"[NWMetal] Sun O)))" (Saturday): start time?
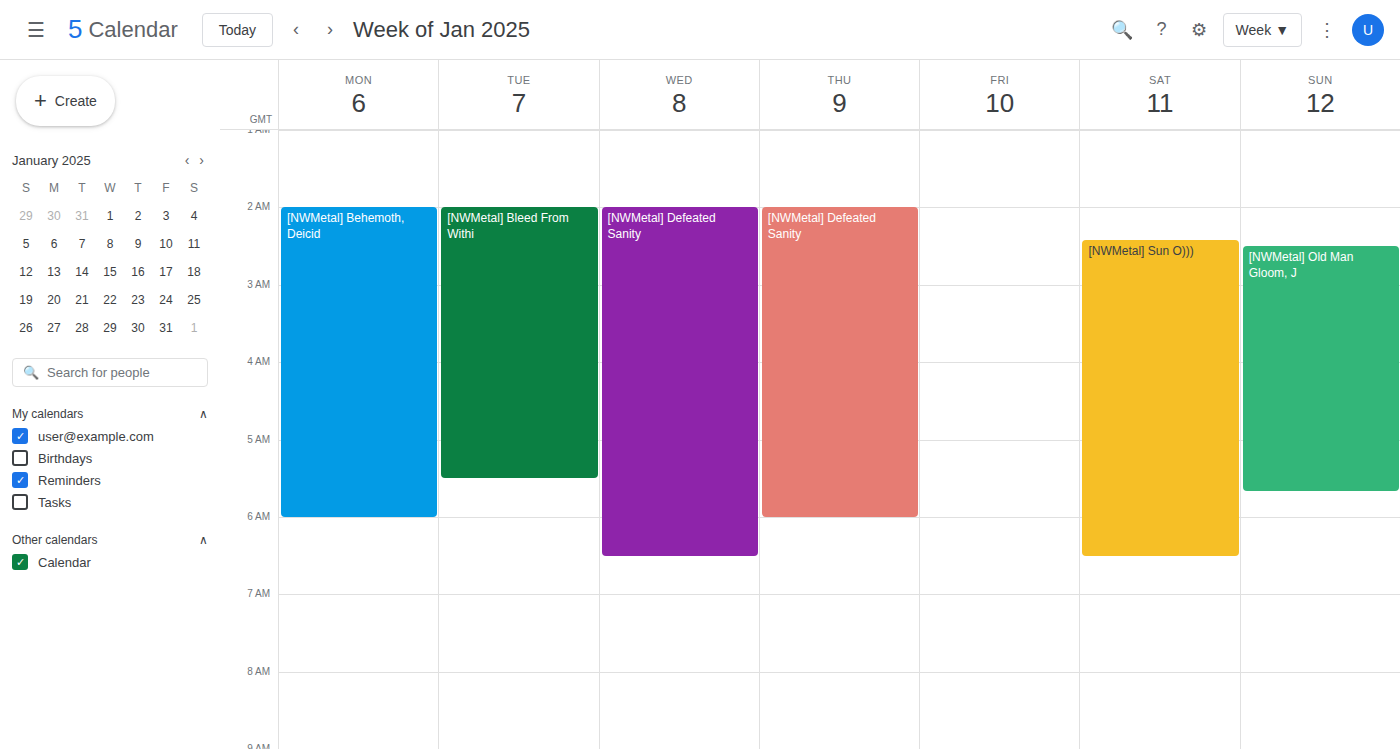
2:25 AM